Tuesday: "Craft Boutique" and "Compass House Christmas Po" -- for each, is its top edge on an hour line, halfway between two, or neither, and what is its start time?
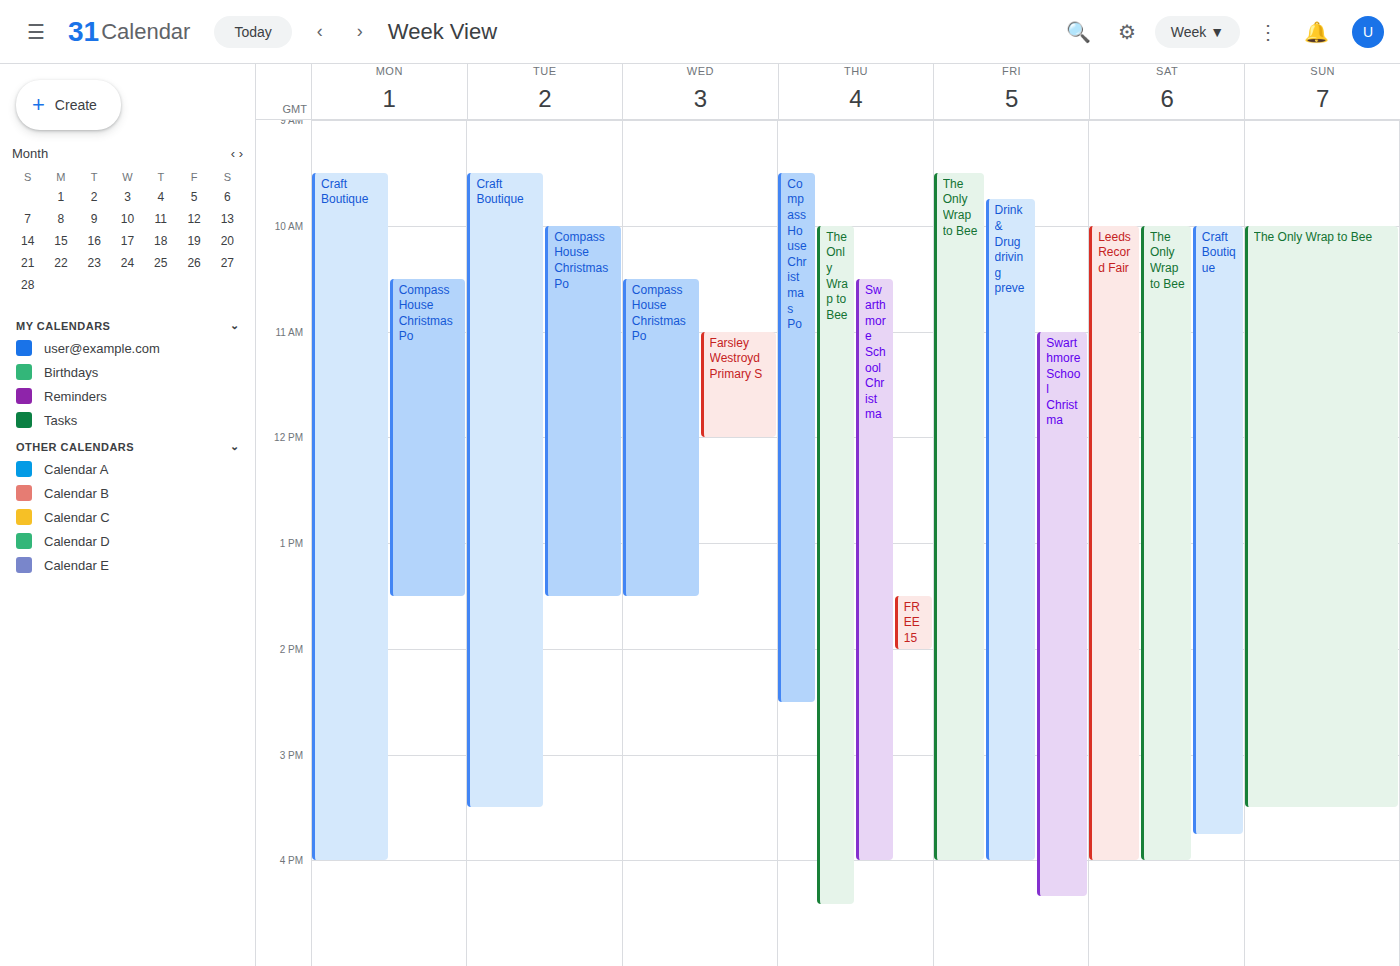
"Craft Boutique": 09:30, halfway between the 09:00 and 10:00 lines. "Compass House Christmas Po": 10:00, exactly on the 10:00 line.